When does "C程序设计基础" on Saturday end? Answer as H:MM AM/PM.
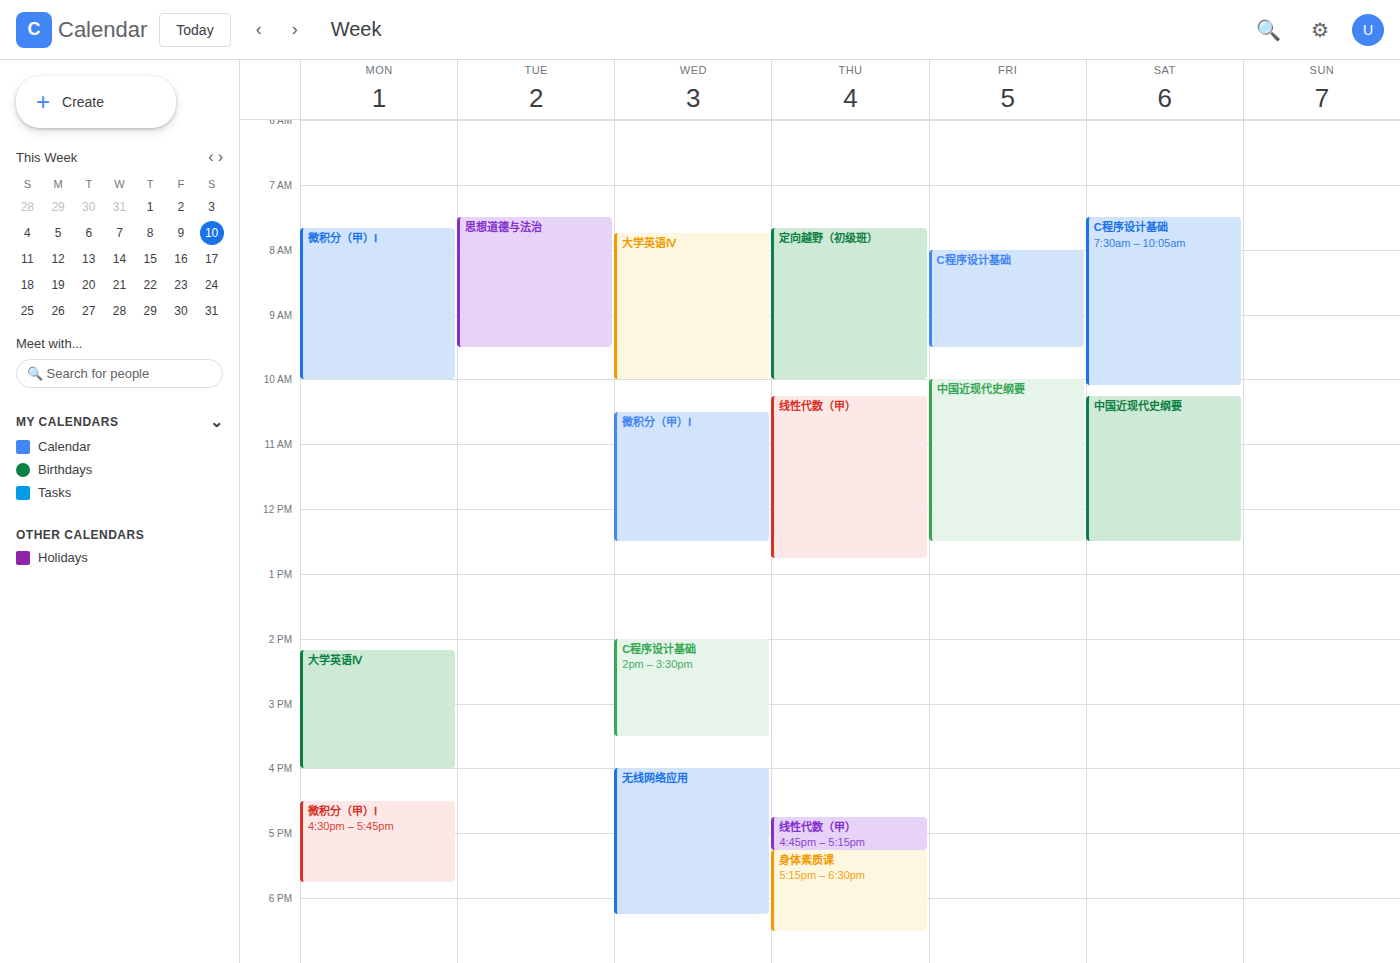
10:05 AM